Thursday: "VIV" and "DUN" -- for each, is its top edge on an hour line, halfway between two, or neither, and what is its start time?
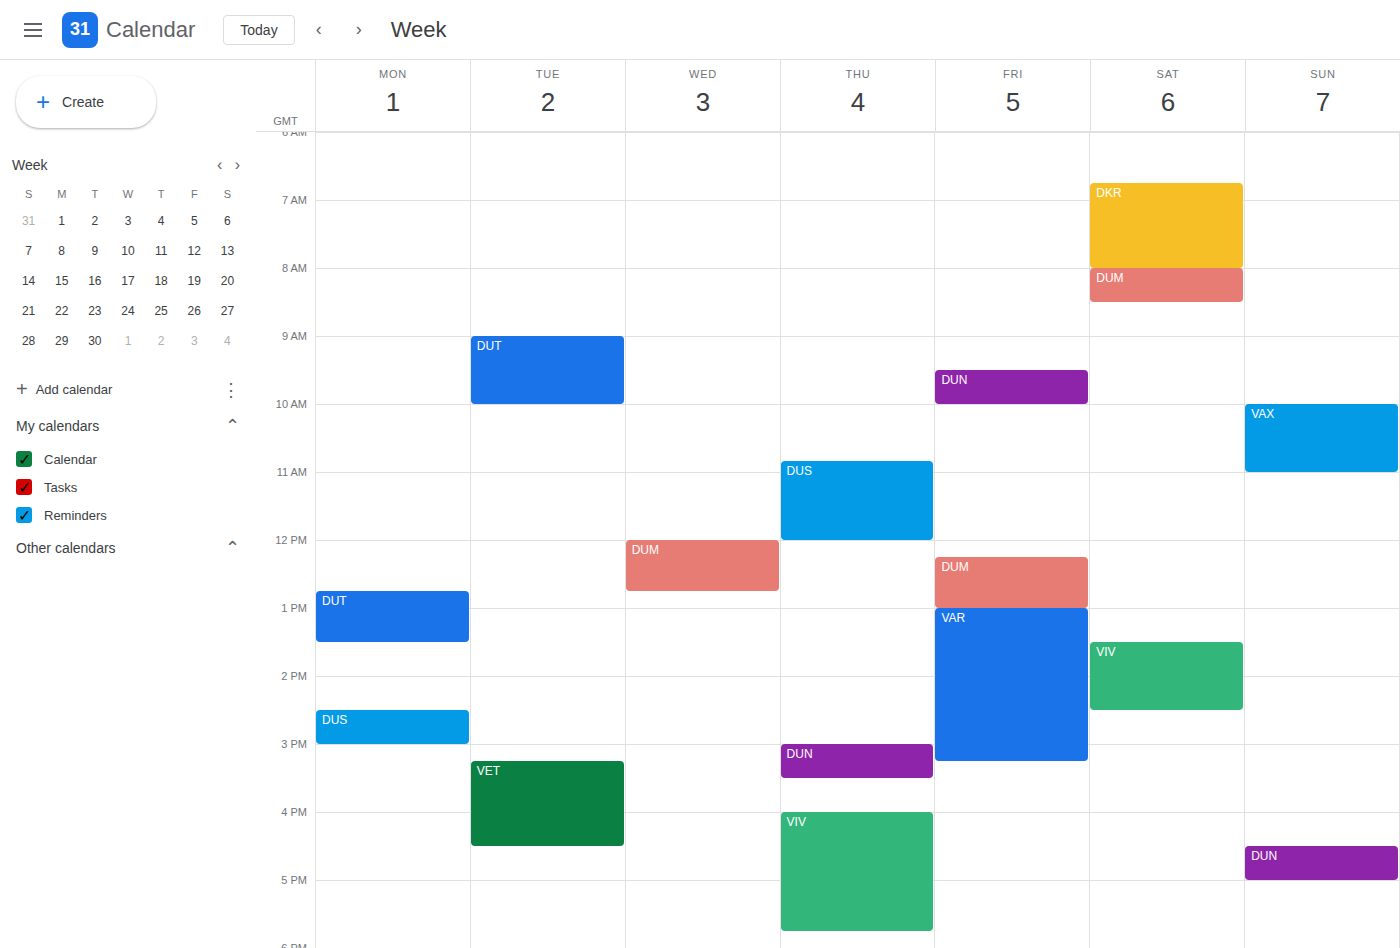
"VIV": 4:00 PM, exactly on the 4 PM line. "DUN": 3:00 PM, exactly on the 3 PM line.